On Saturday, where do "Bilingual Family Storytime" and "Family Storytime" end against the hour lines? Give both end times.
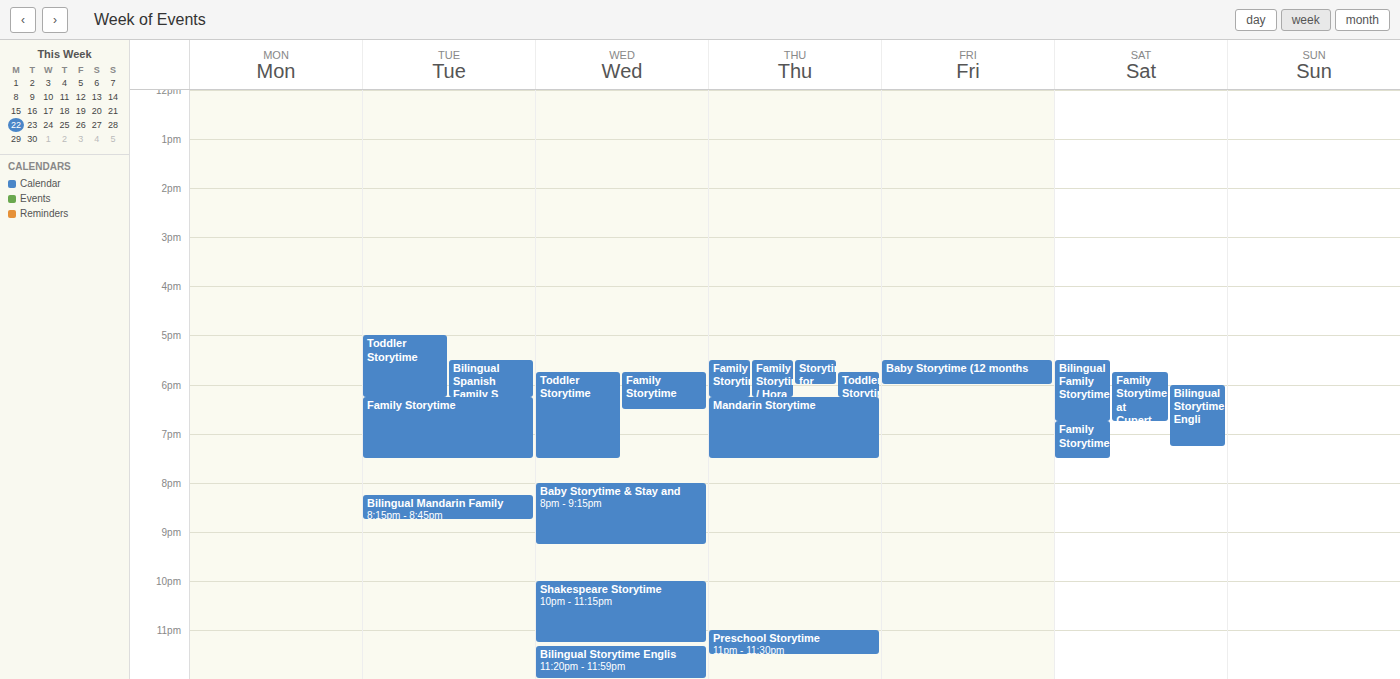
"Bilingual Family Storytime": 6:45 PM, neither: three quarters of the way from the 6 PM line to the 7 PM line. "Family Storytime": 7:30 PM, halfway between the 7 PM and 8 PM lines.